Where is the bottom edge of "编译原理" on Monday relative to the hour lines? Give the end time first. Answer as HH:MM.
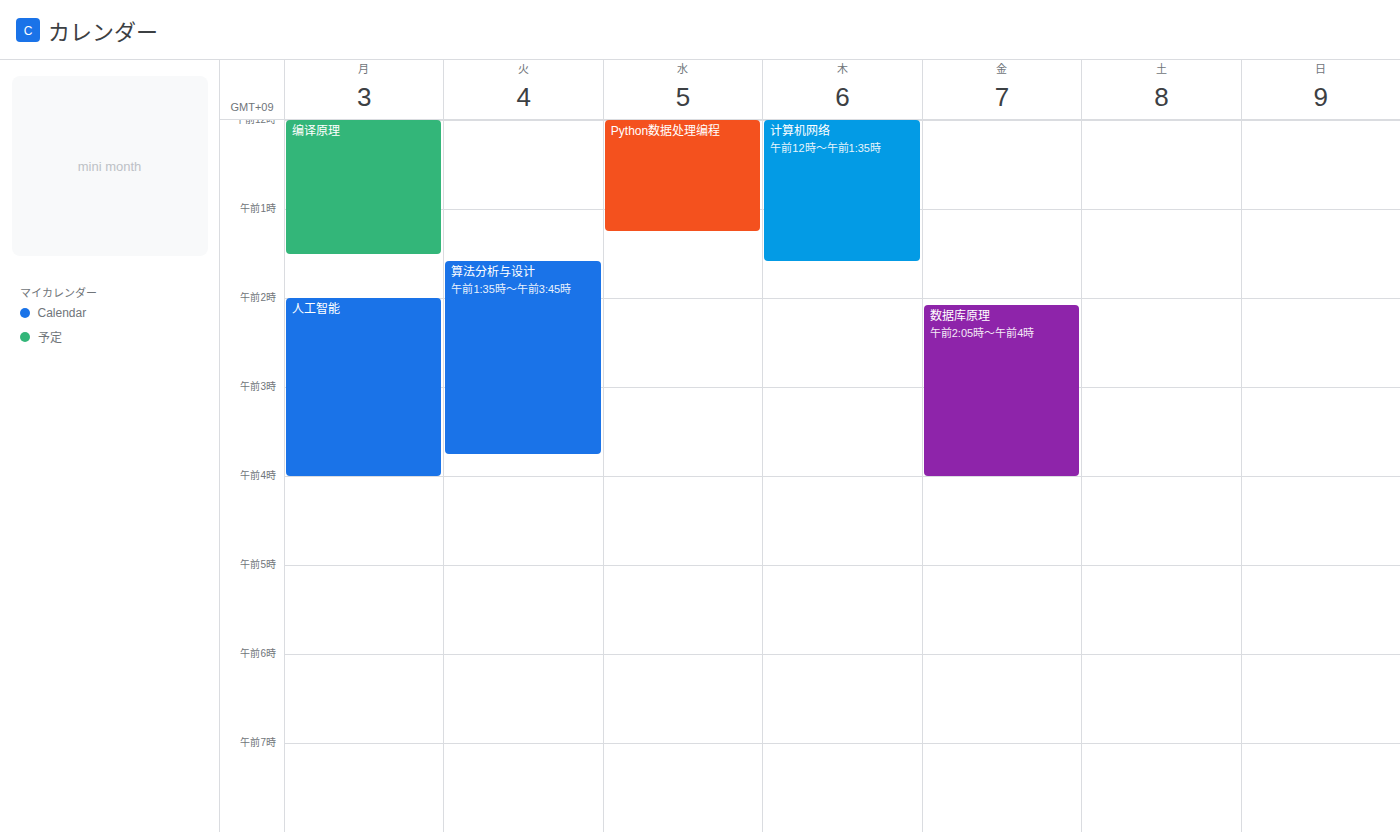
01:30 -- halfway between the 01:00 and 02:00 lines.